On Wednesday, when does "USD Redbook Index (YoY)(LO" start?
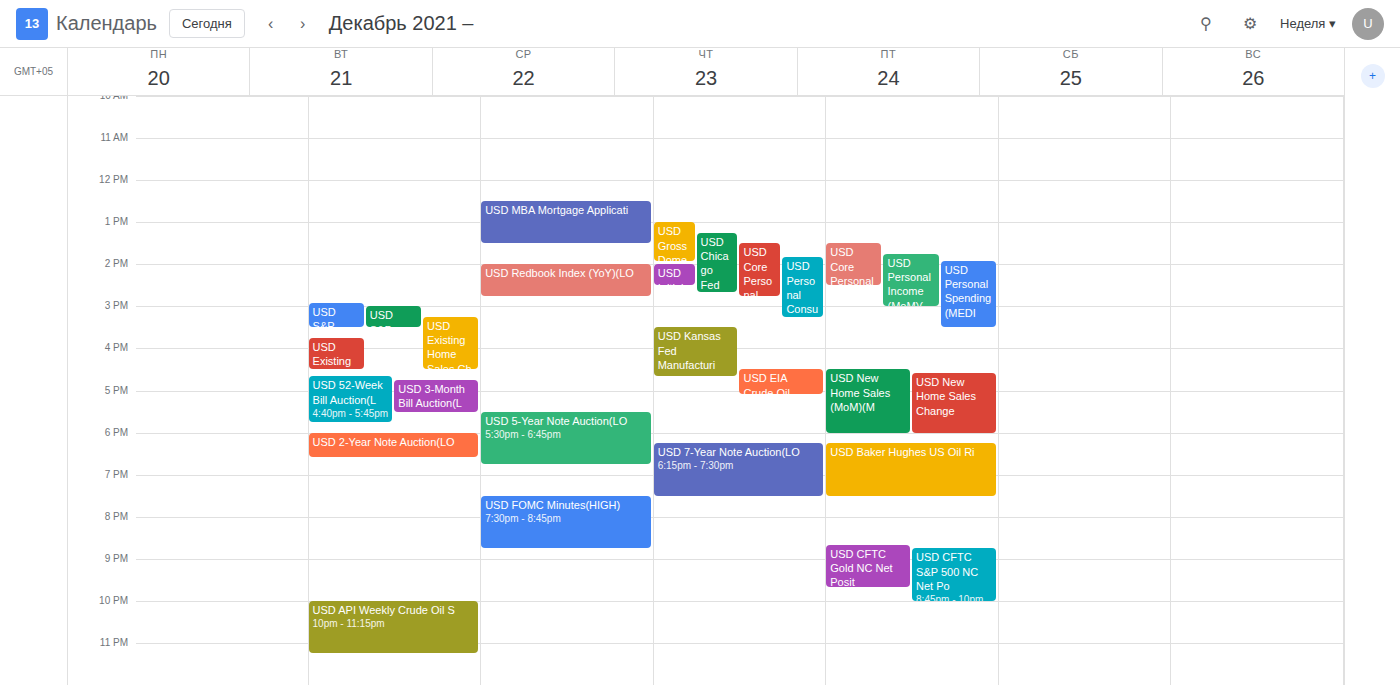
2:00 PM